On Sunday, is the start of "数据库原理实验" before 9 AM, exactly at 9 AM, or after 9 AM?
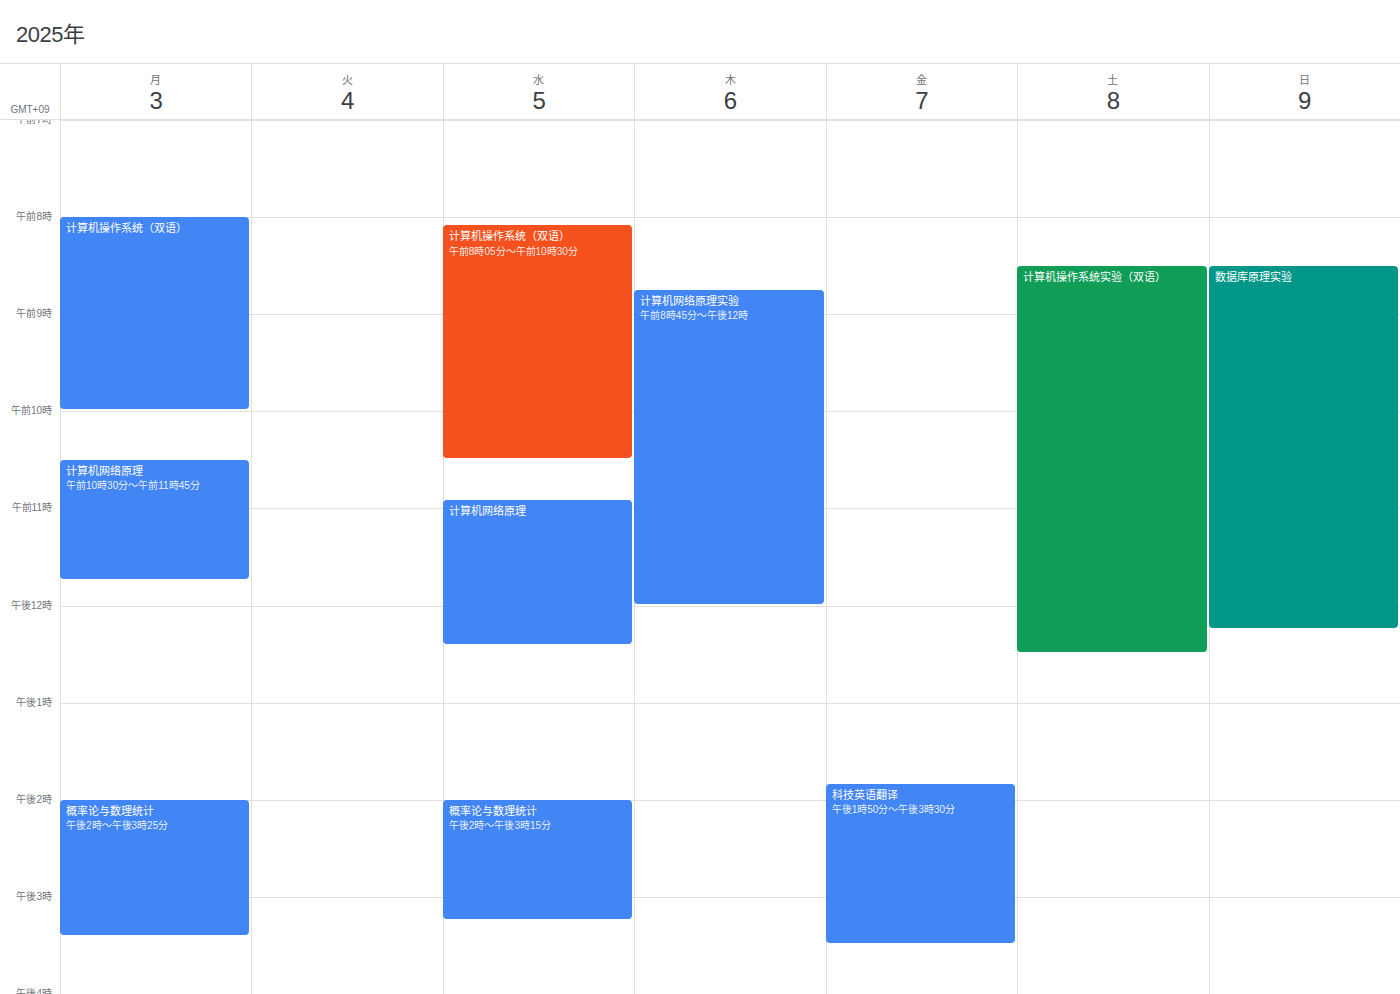
8:30 AM -- before 9 AM, 30 minutes above the 9 AM line.